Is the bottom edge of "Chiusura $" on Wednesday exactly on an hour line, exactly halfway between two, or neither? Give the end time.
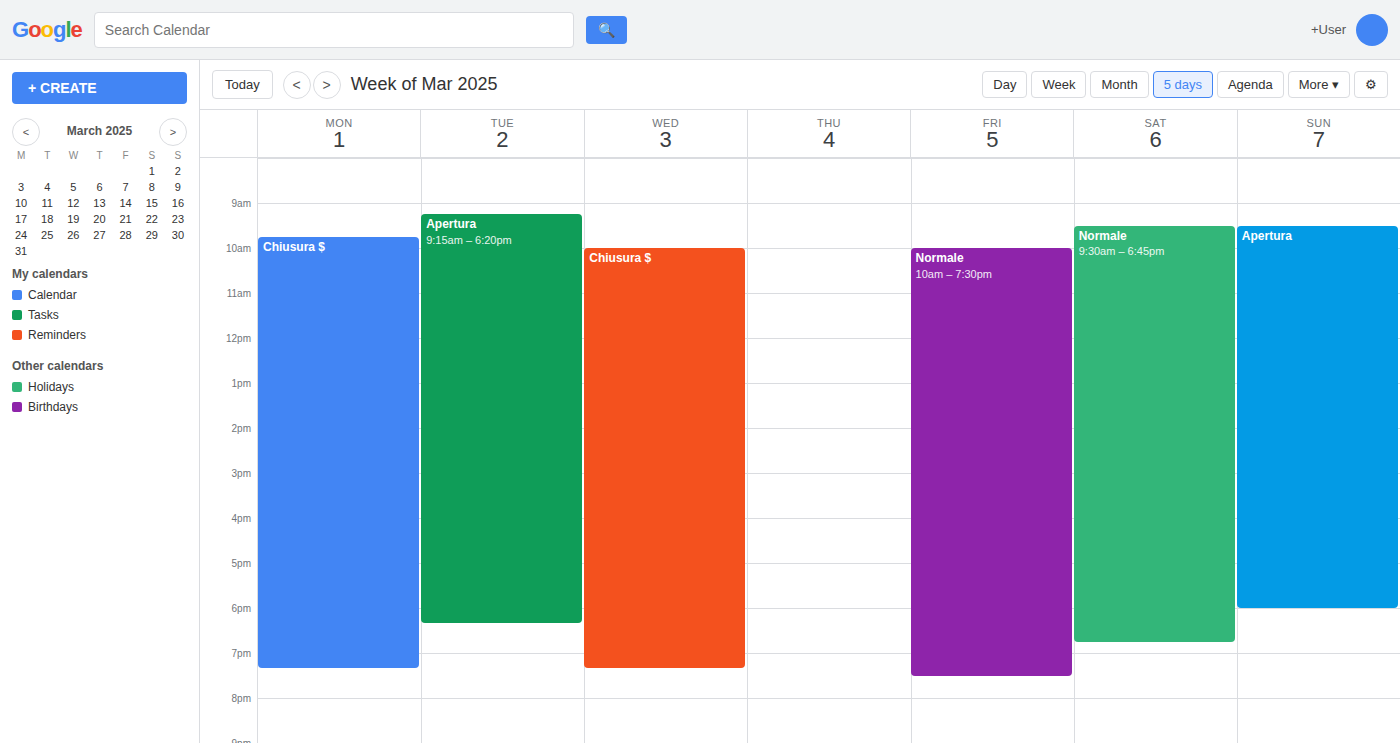
19:20 -- neither: 20 minutes below the 19:00 line and 40 minutes above the 20:00 line.